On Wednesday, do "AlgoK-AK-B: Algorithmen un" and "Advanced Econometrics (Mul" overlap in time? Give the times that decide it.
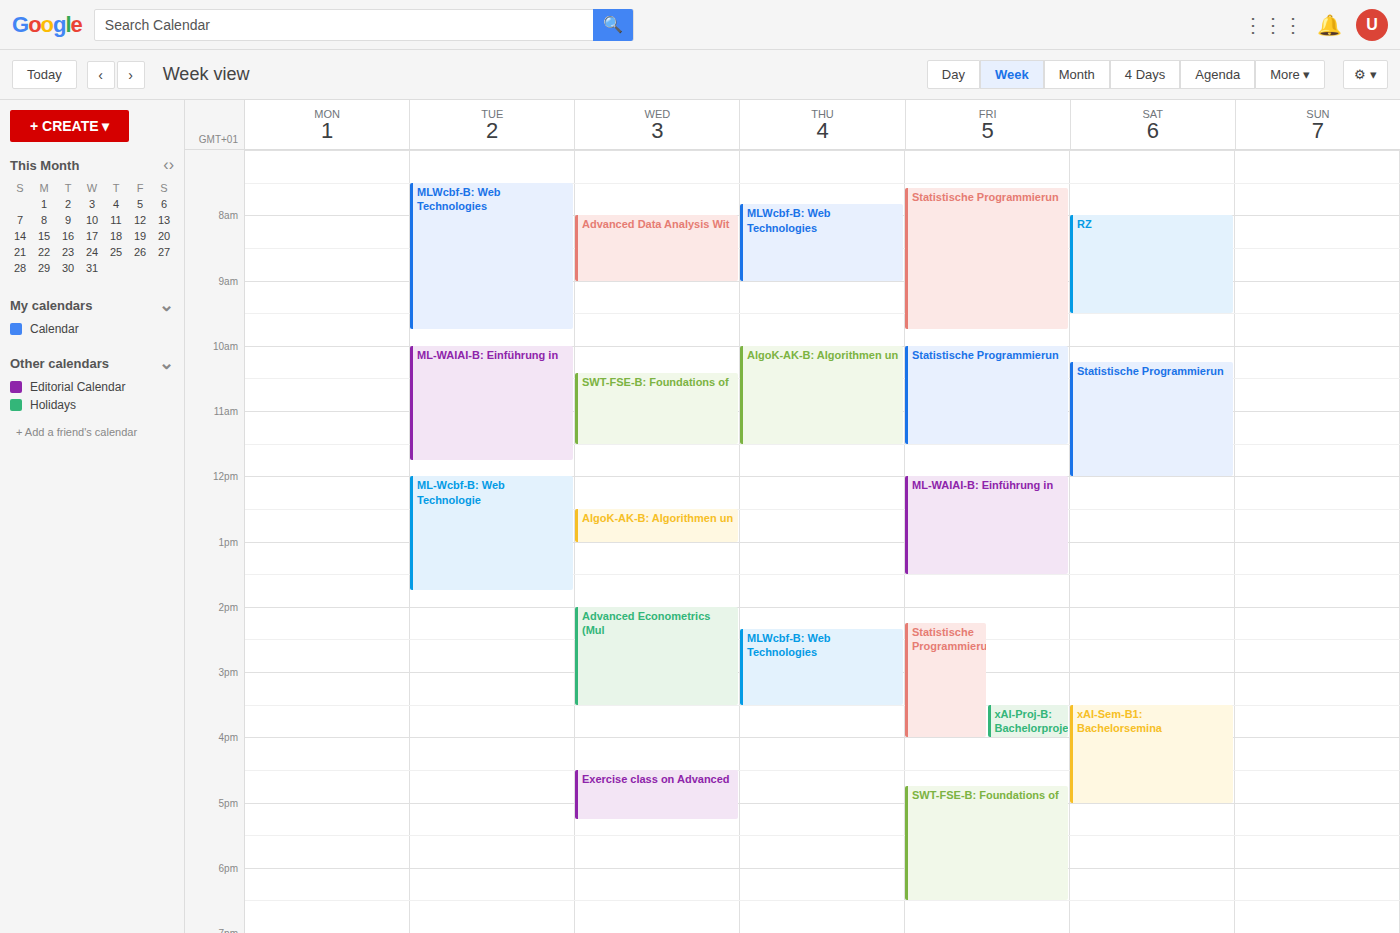
"AlgoK-AK-B: Algorithmen un" ends at 1:00 PM and "Advanced Econometrics (Mul" starts at 2:00 PM -- no overlap.